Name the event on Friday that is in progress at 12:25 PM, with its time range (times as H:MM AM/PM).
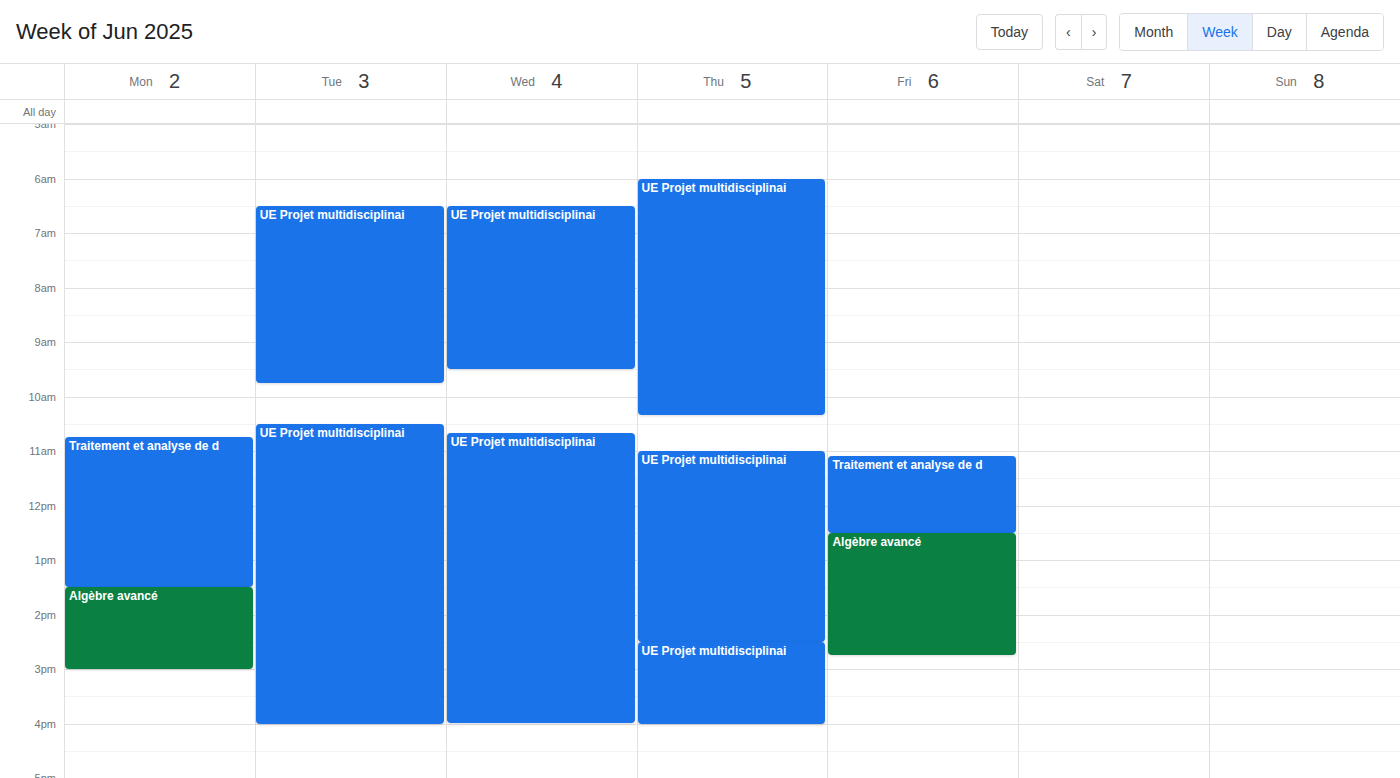
"Traitement et analyse de d", 11:05 AM to 12:30 PM